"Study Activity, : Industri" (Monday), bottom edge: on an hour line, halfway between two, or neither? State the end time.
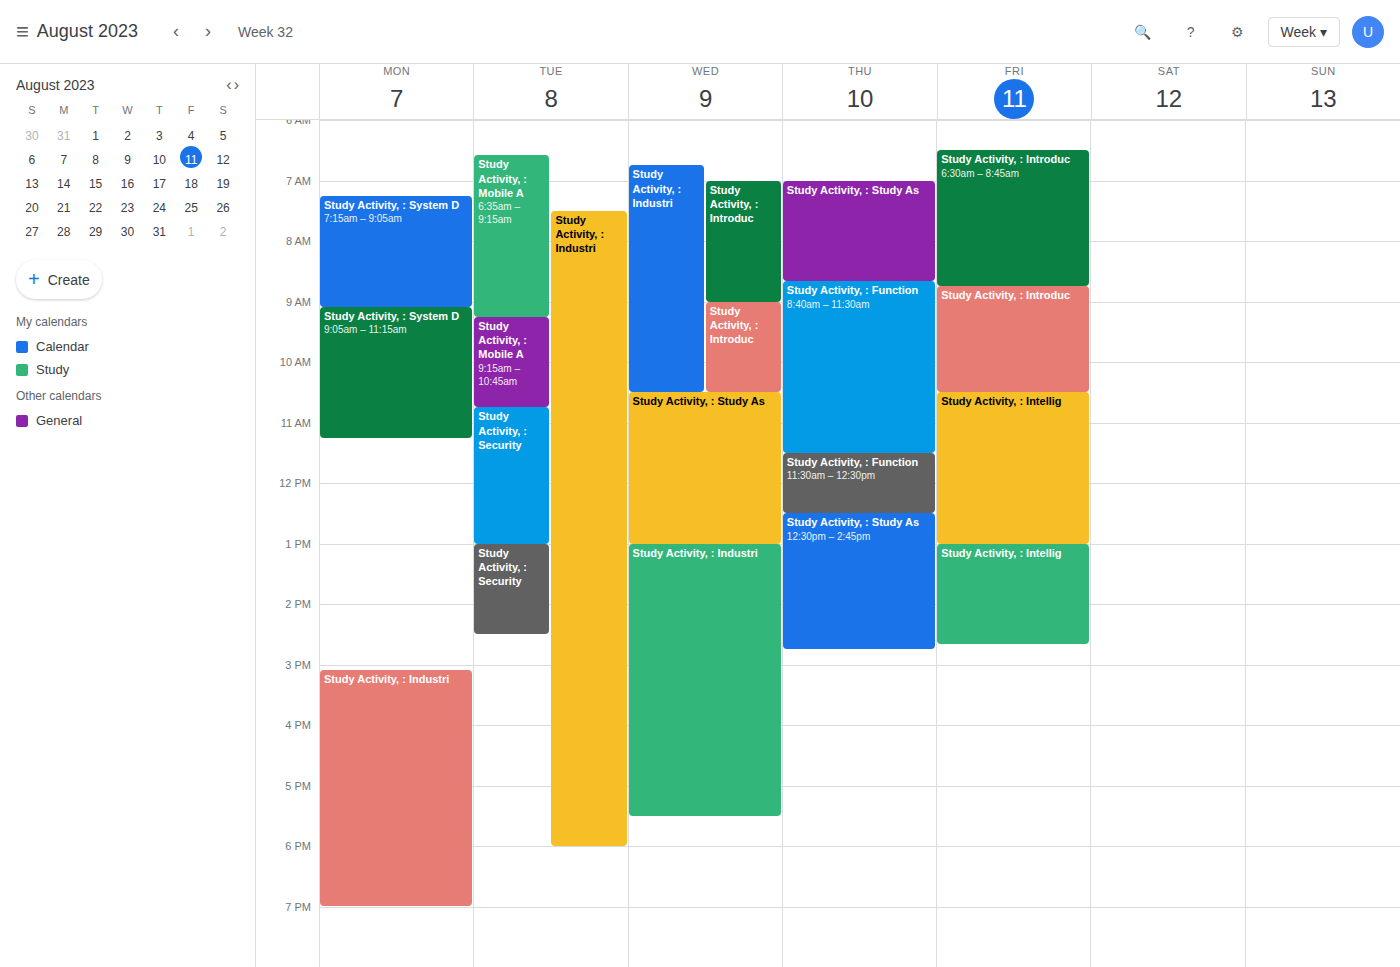
7:00 PM -- exactly on the 7 PM line.